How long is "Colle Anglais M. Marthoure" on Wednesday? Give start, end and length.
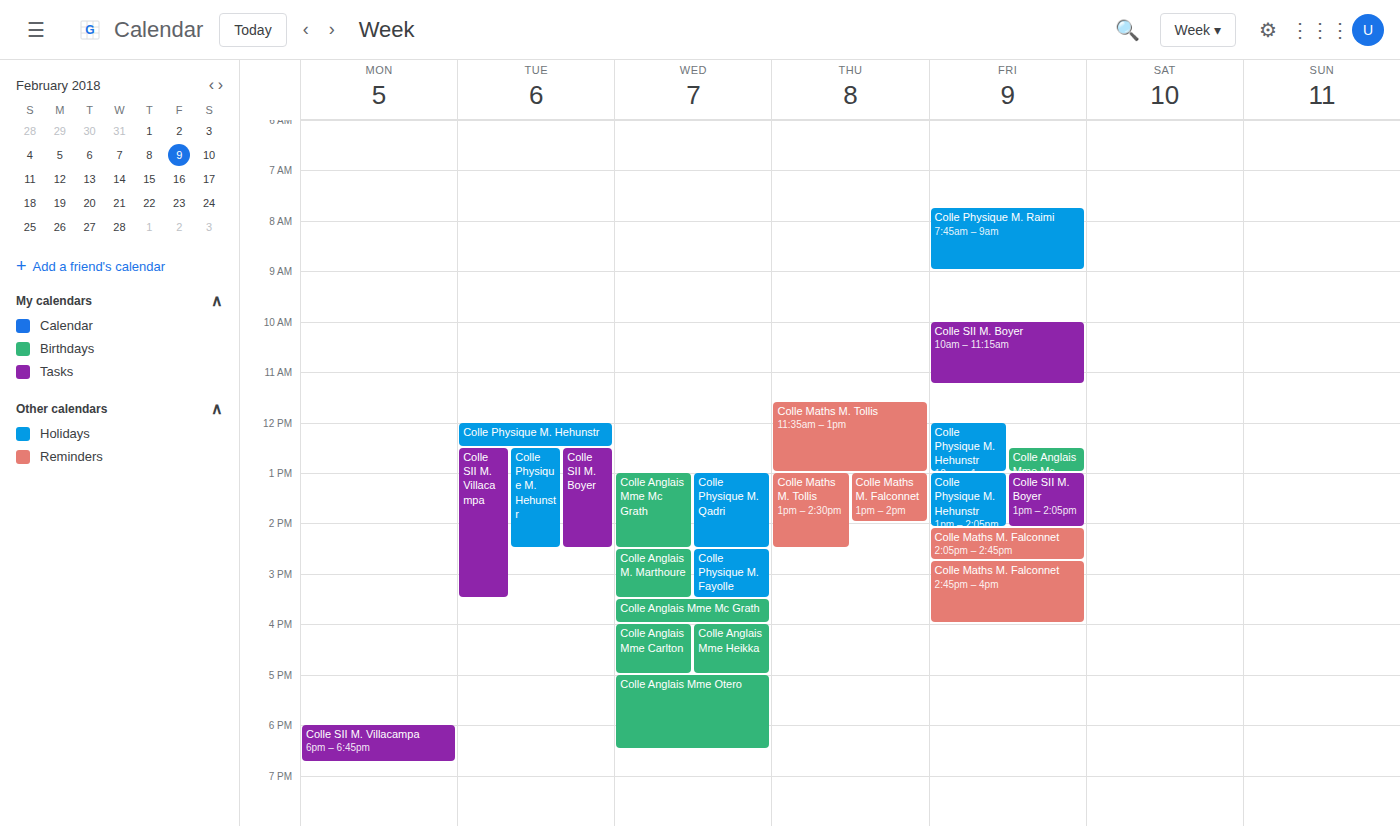
2:30 PM to 3:30 PM, 1 hour